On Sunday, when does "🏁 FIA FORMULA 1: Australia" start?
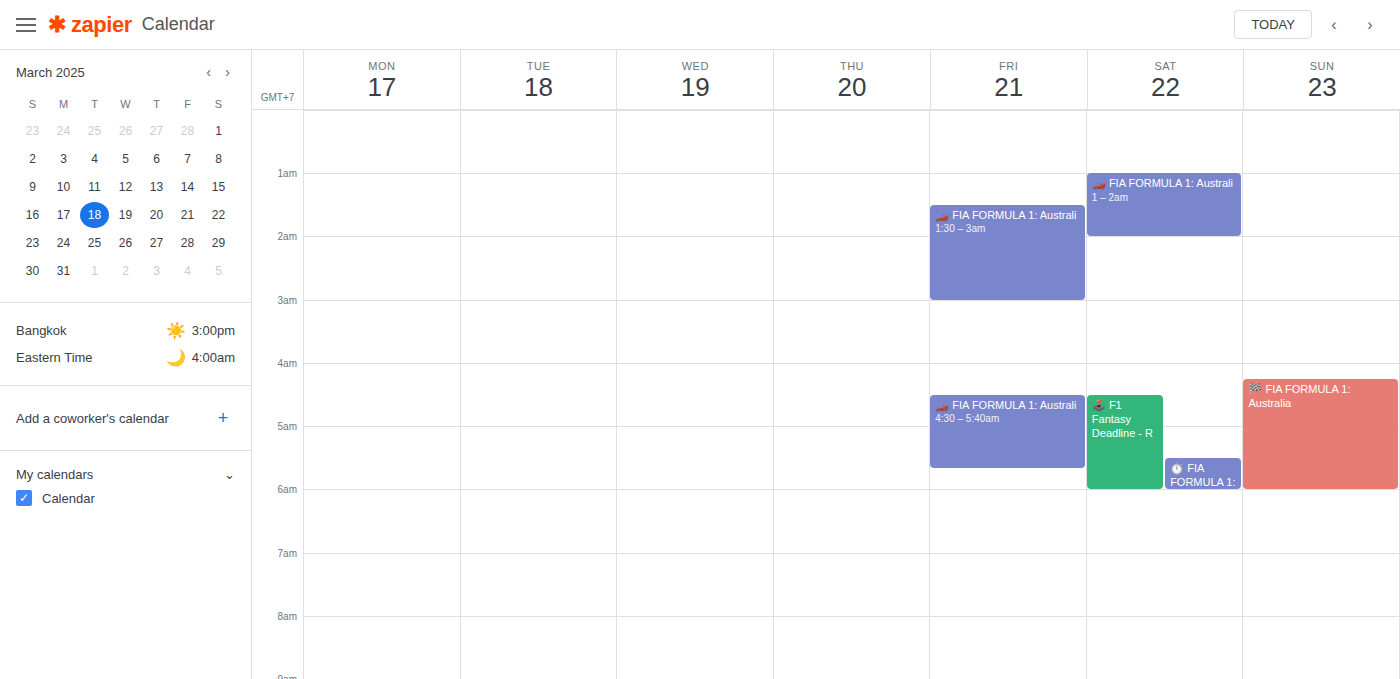
4:15 AM